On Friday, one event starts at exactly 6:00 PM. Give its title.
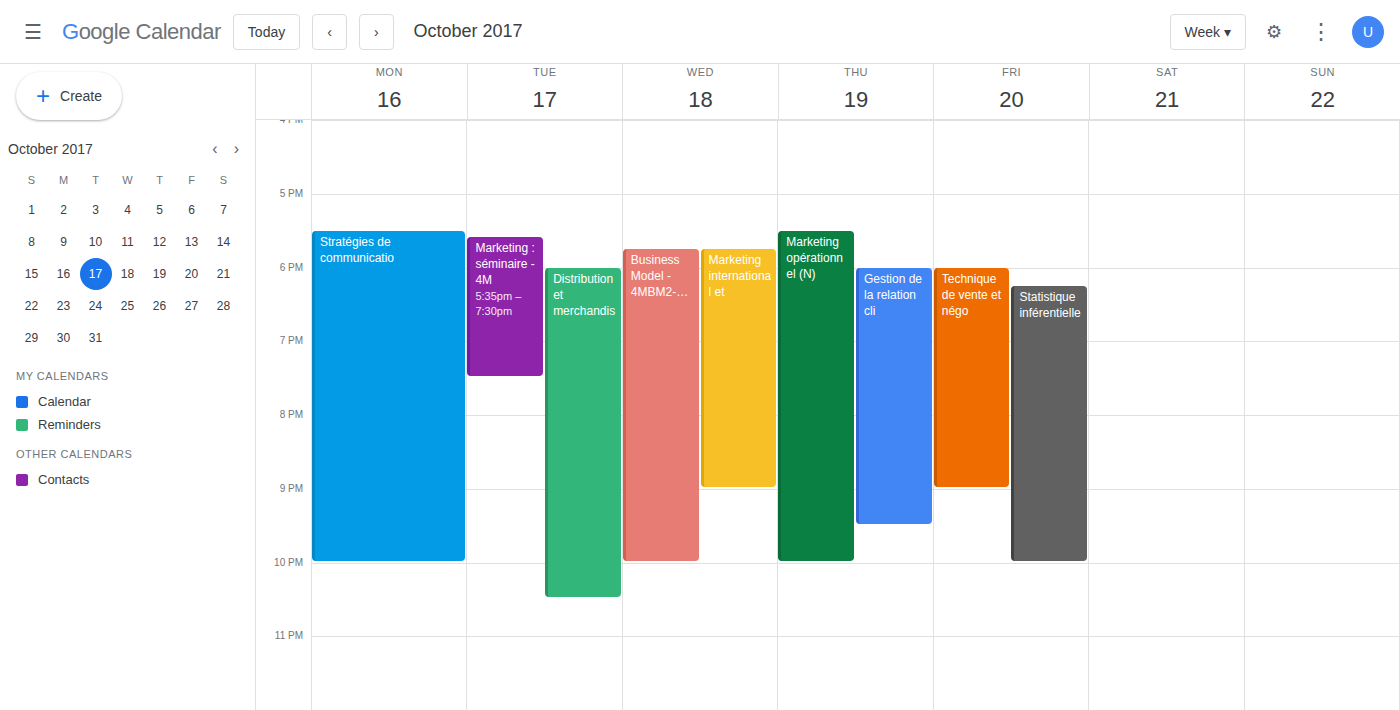
"Technique de vente et négo"